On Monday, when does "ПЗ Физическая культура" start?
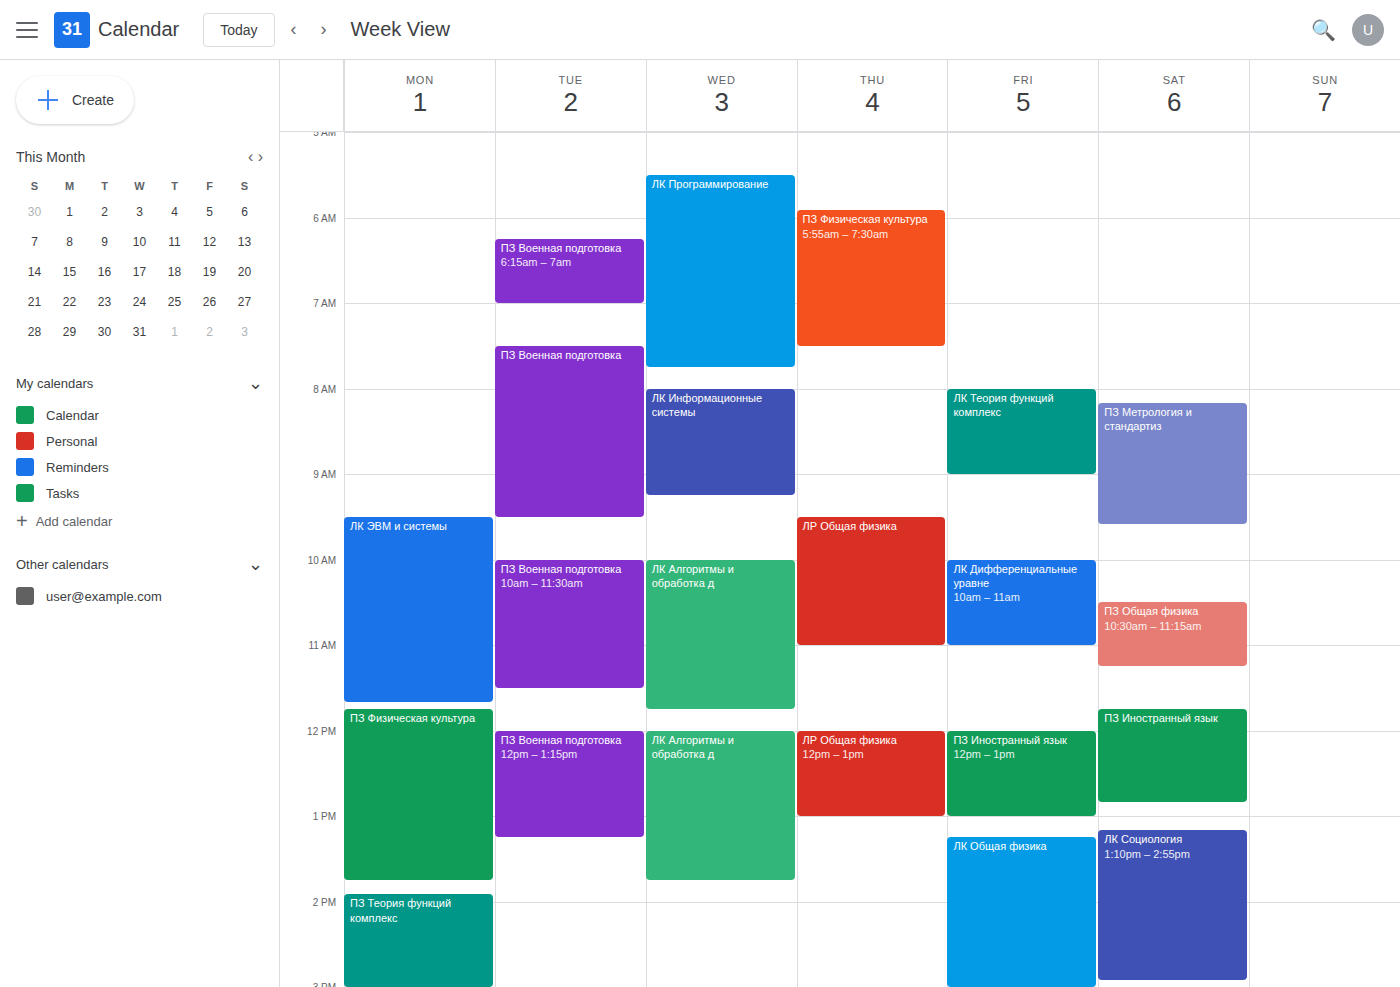
11:45 AM